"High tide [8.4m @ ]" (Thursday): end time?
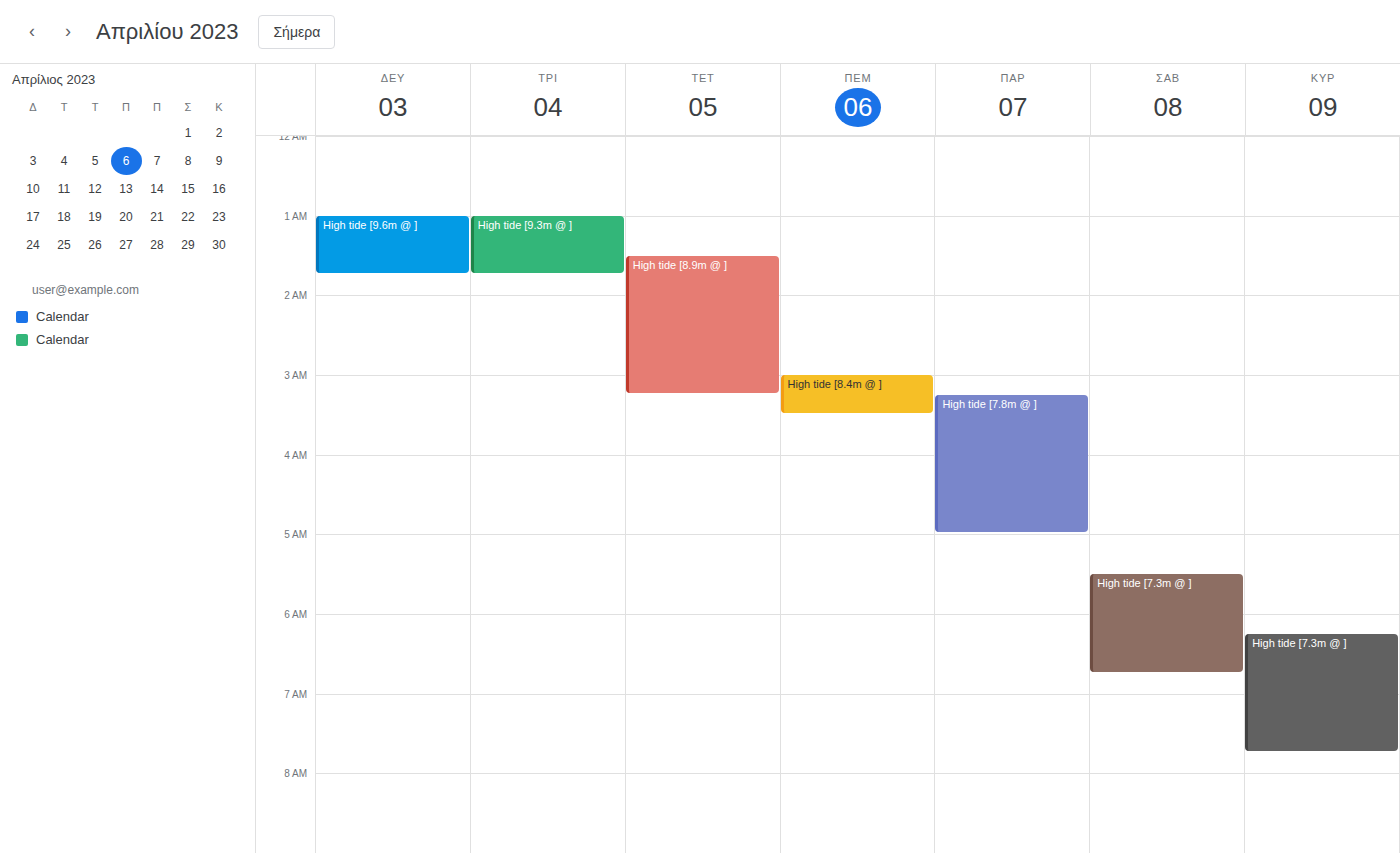
3:30 AM